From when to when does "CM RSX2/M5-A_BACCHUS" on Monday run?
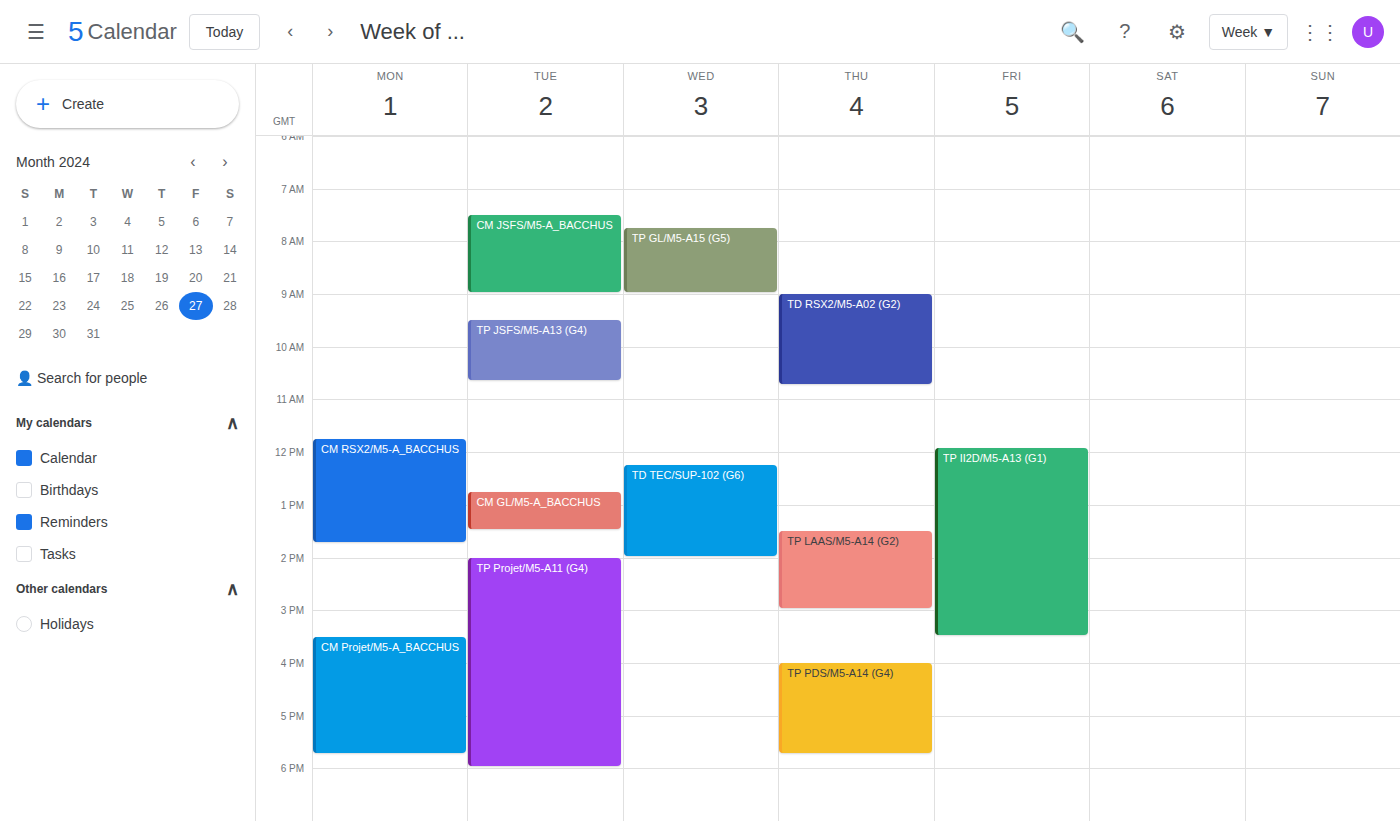
11:45 AM to 1:45 PM